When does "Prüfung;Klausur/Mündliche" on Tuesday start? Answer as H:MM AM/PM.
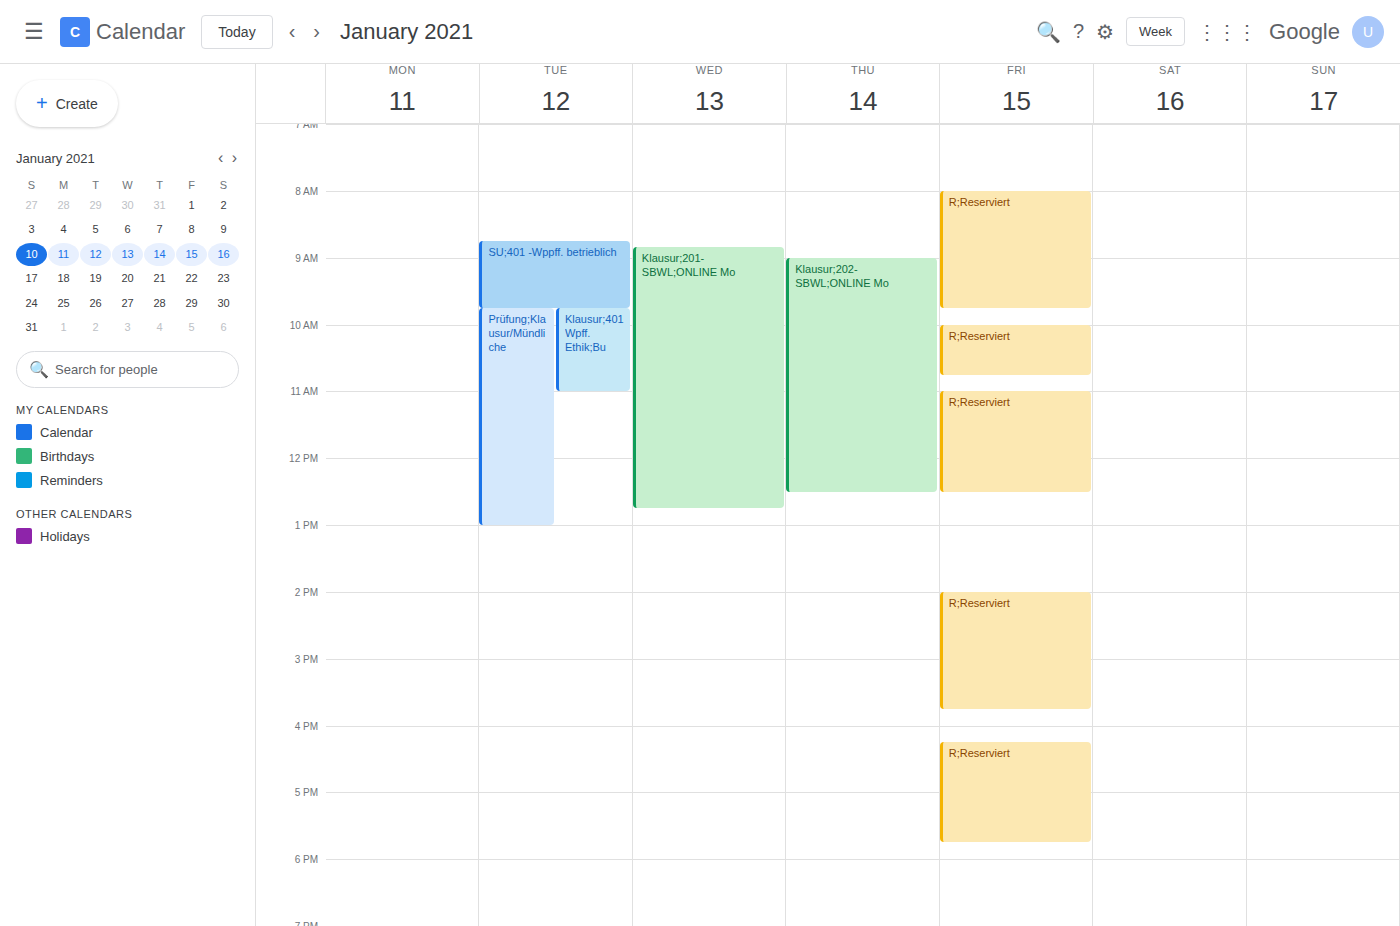
9:45 AM